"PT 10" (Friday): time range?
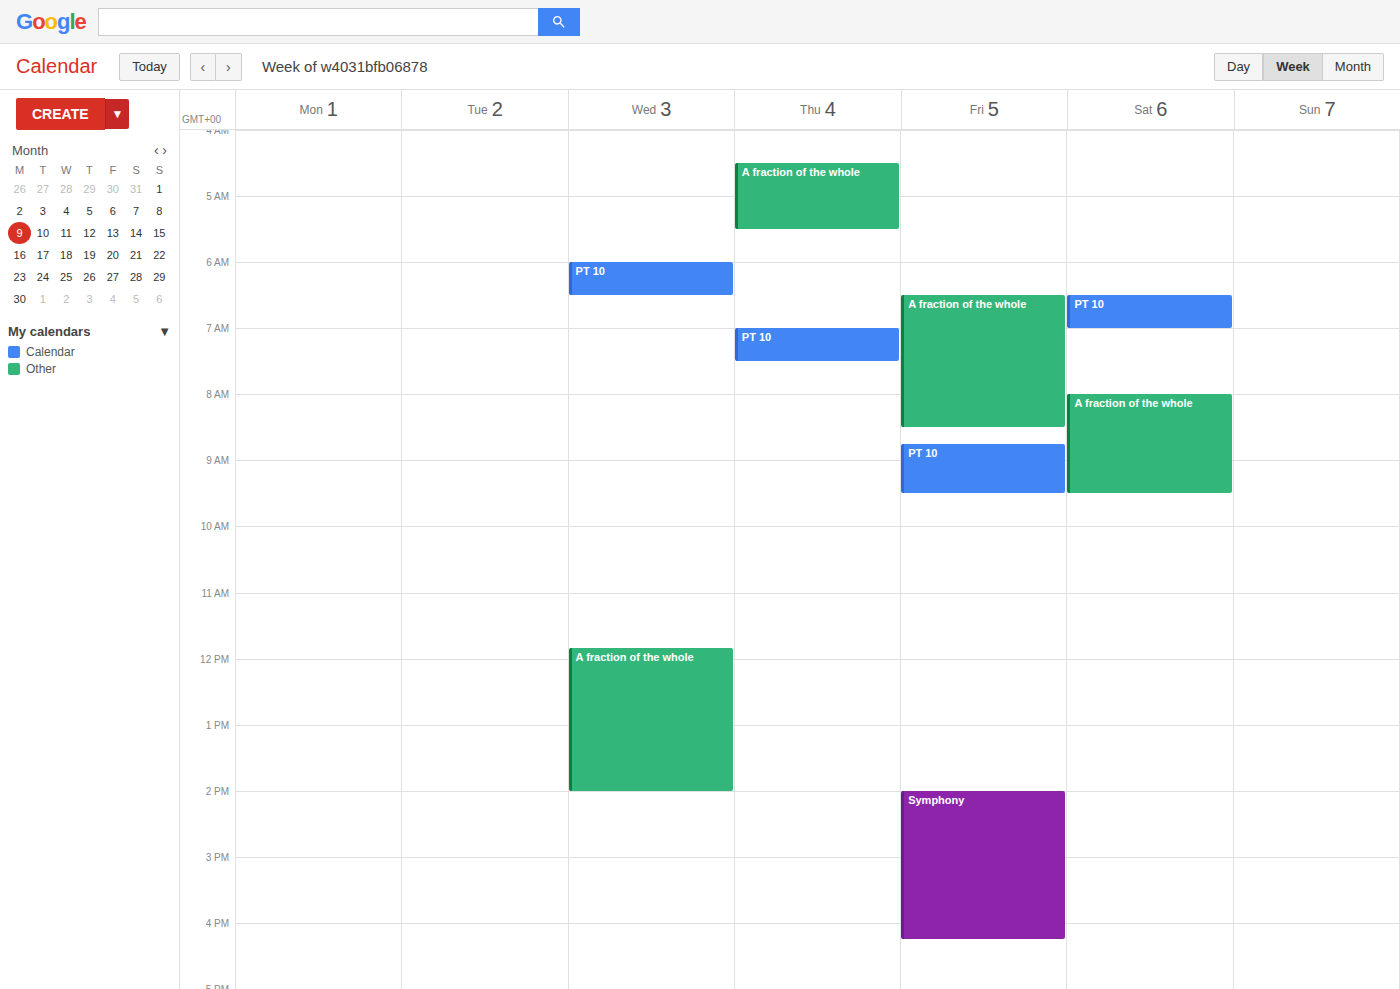
8:45 AM to 9:30 AM